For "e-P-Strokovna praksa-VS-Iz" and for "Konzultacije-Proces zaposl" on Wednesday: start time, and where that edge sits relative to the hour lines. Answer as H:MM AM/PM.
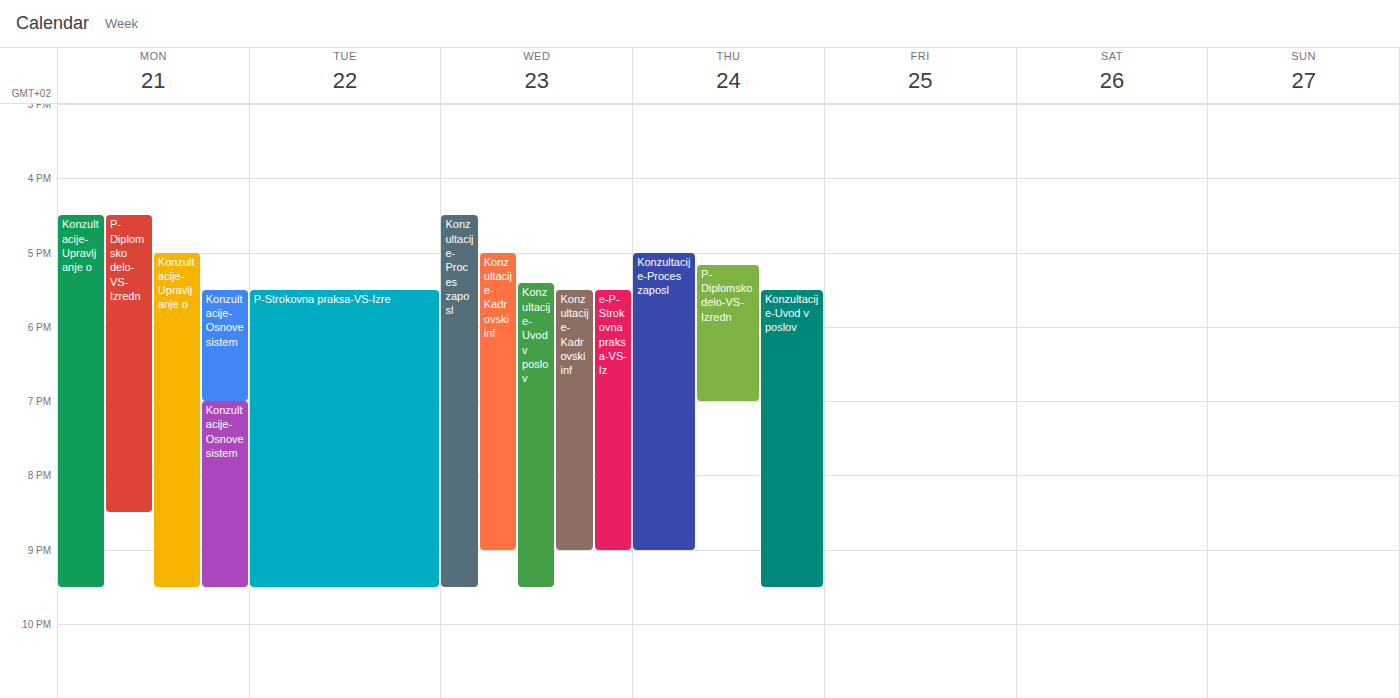
"e-P-Strokovna praksa-VS-Iz": 5:30 PM, halfway between the 5 PM and 6 PM lines. "Konzultacije-Proces zaposl": 4:30 PM, halfway between the 4 PM and 5 PM lines.